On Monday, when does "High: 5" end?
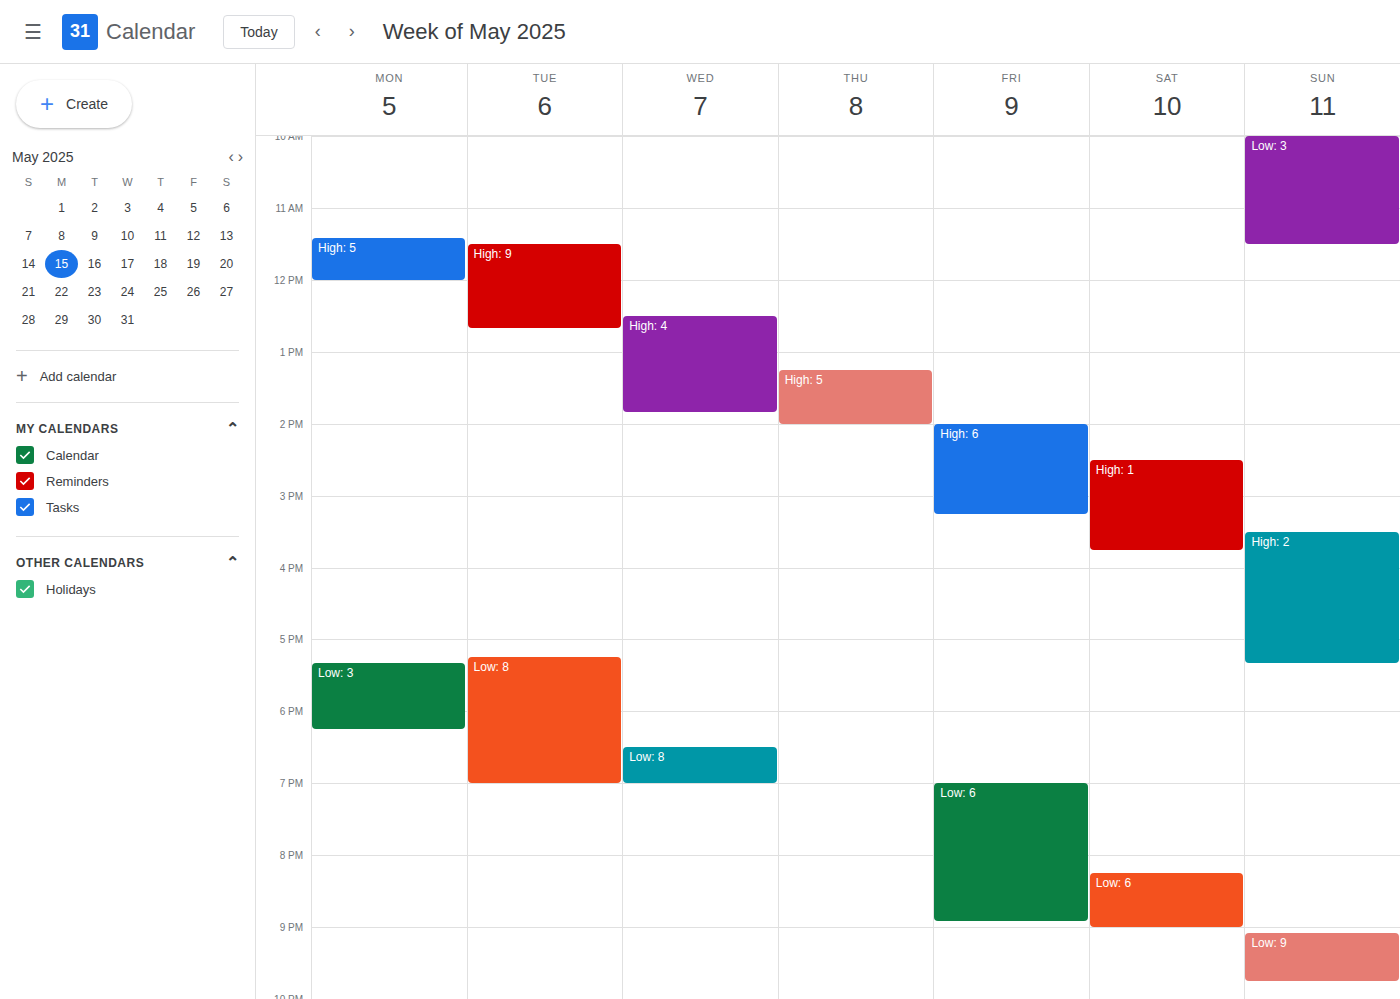
12:00 PM